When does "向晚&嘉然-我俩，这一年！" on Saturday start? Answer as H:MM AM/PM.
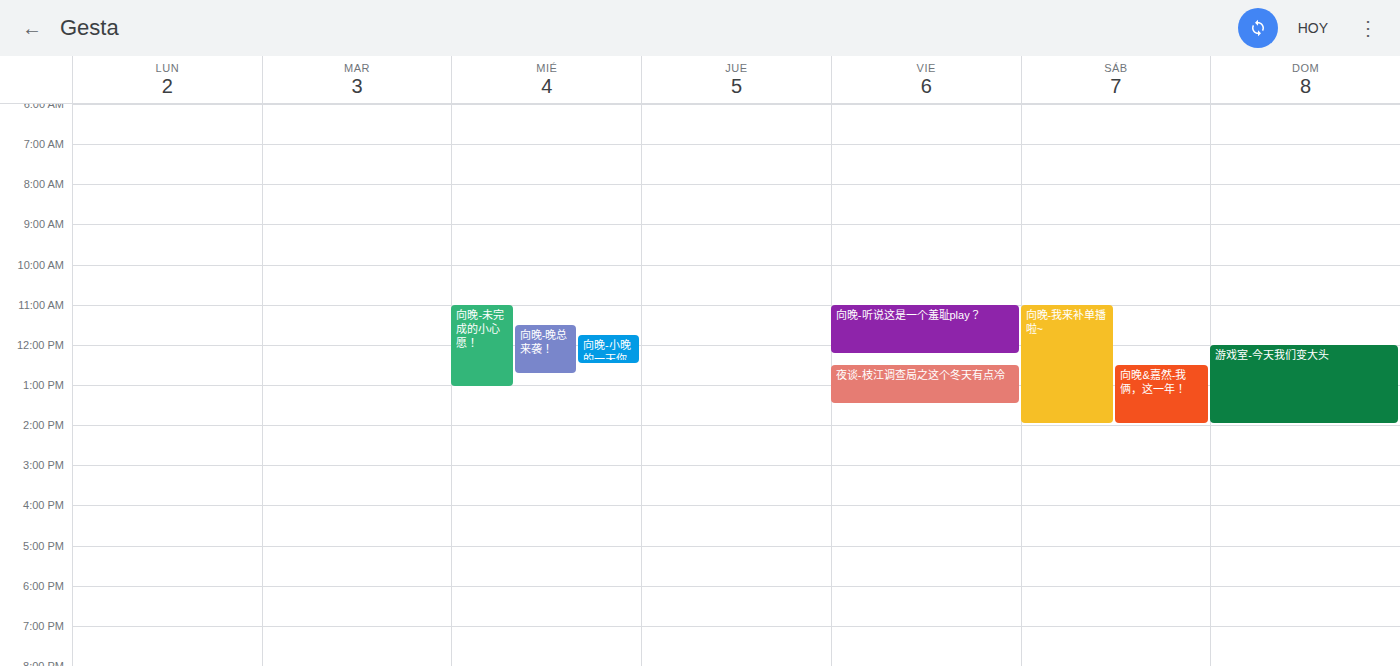
12:30 PM